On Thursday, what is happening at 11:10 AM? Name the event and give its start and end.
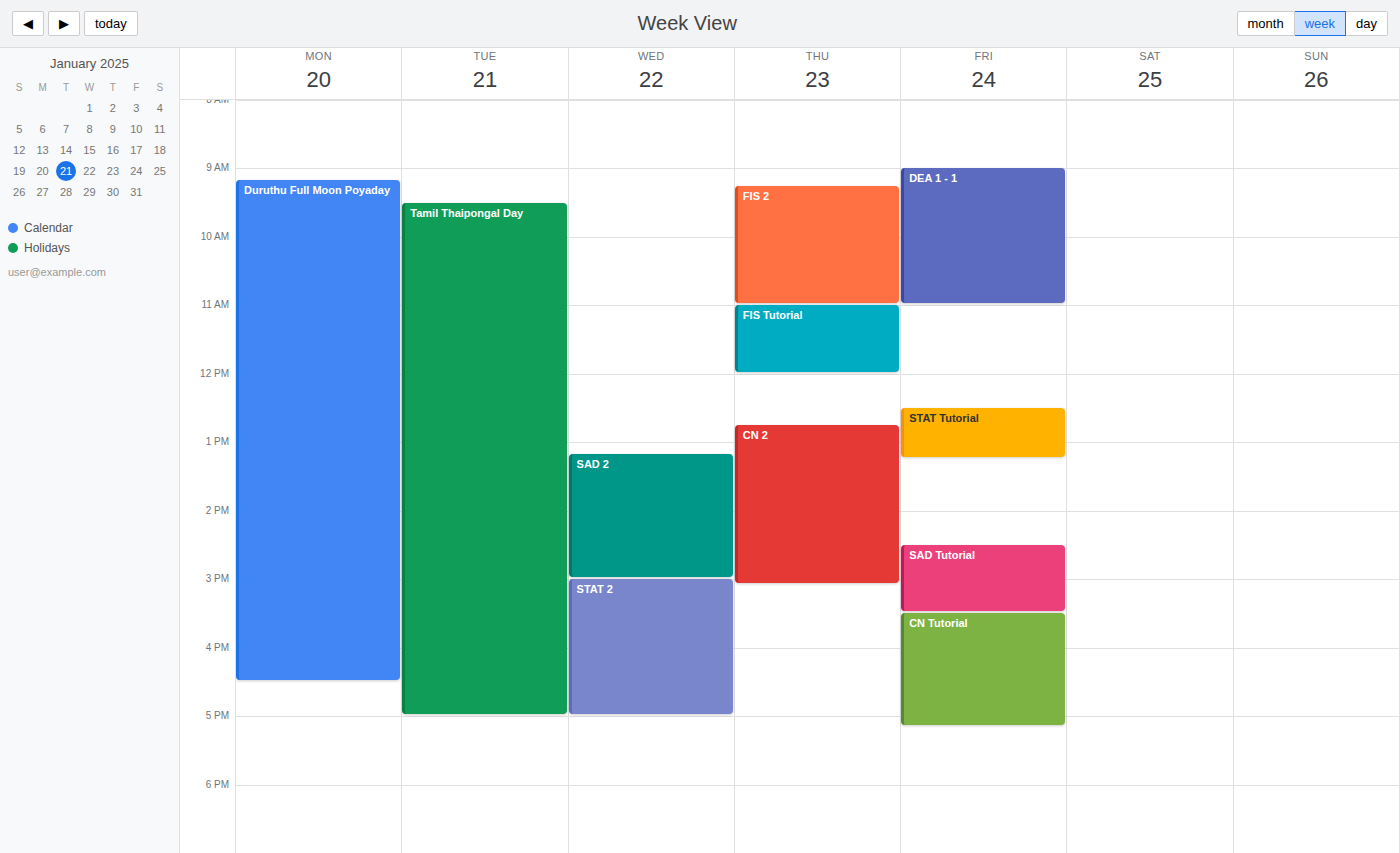
"FIS Tutorial", 11:00 AM to 12:00 PM